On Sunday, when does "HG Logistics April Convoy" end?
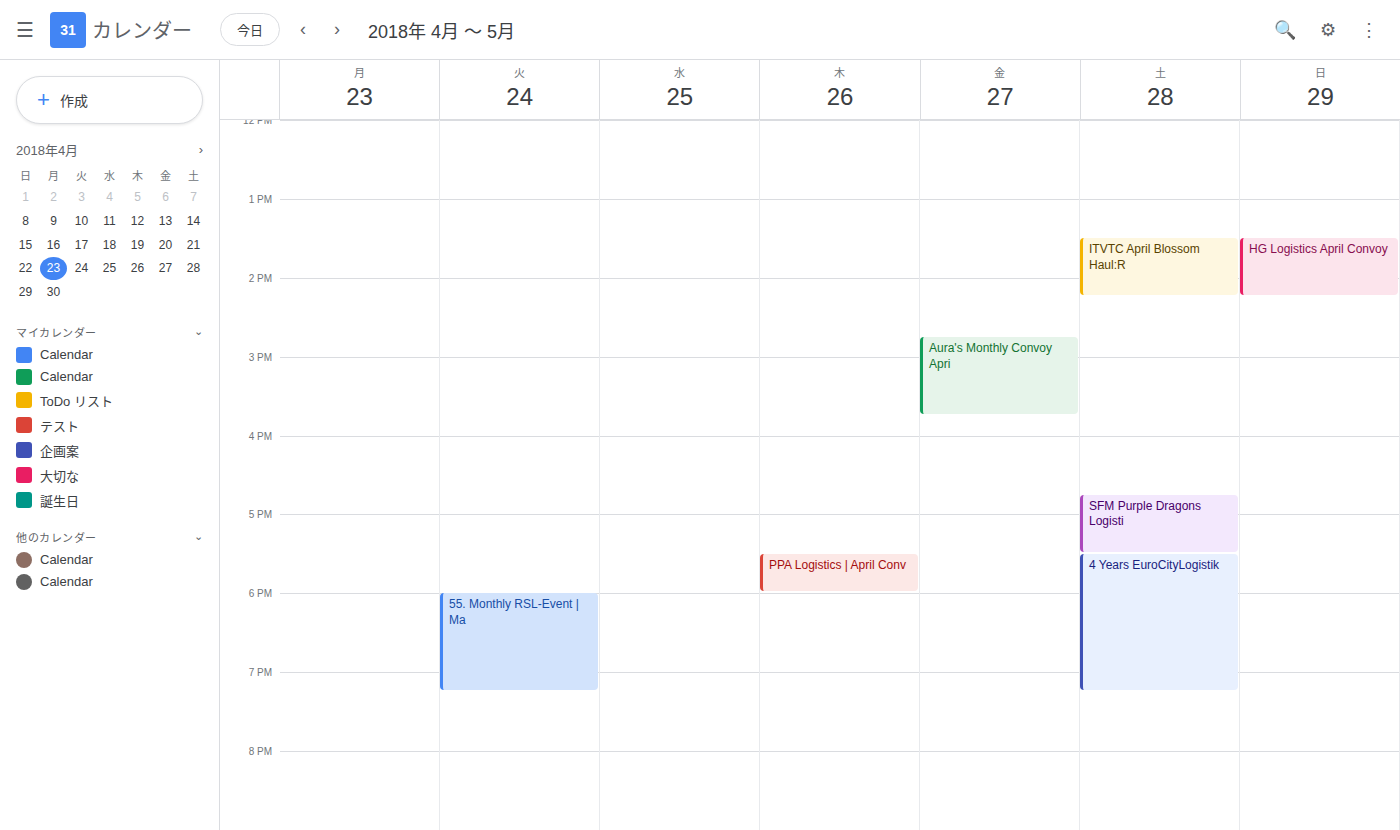
2:15 PM